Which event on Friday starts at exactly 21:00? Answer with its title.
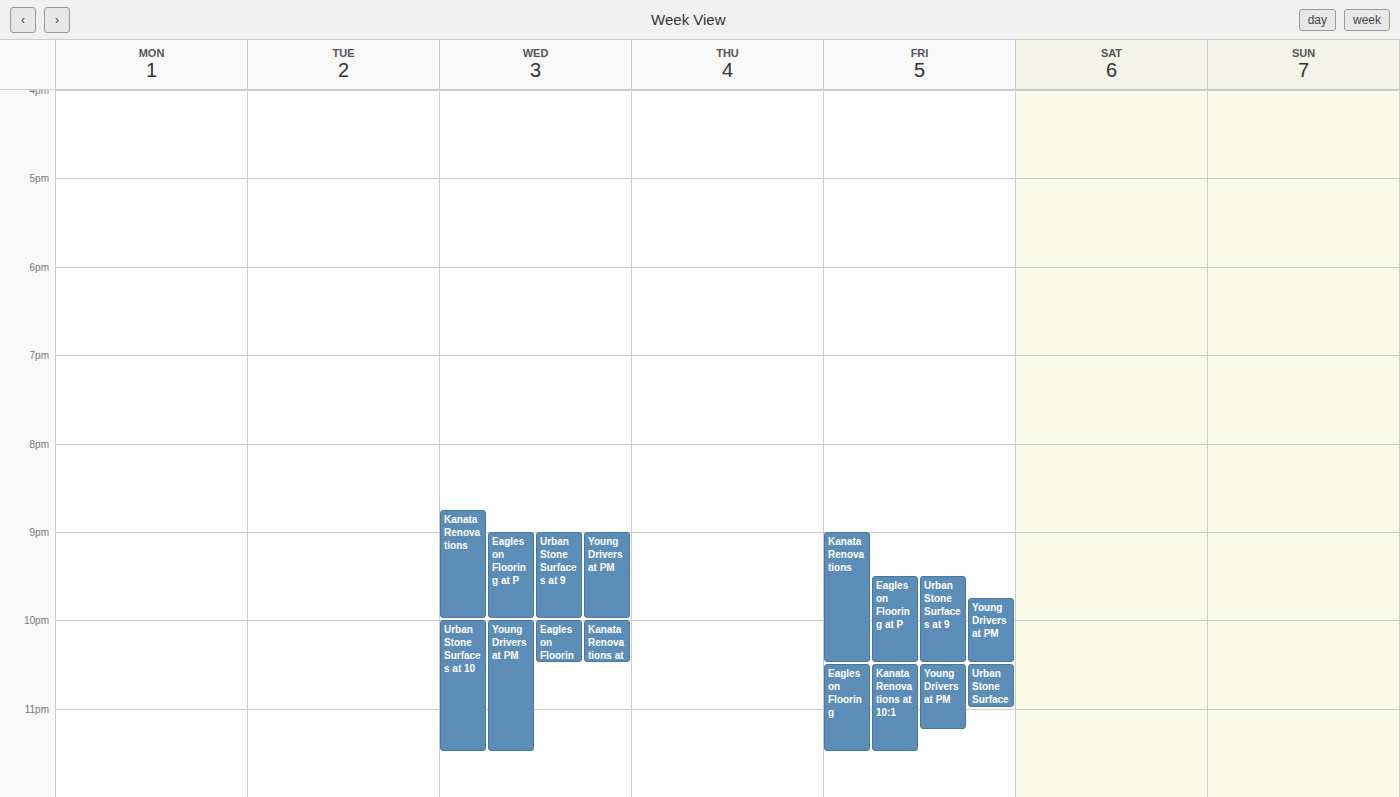
"Kanata Renovations"